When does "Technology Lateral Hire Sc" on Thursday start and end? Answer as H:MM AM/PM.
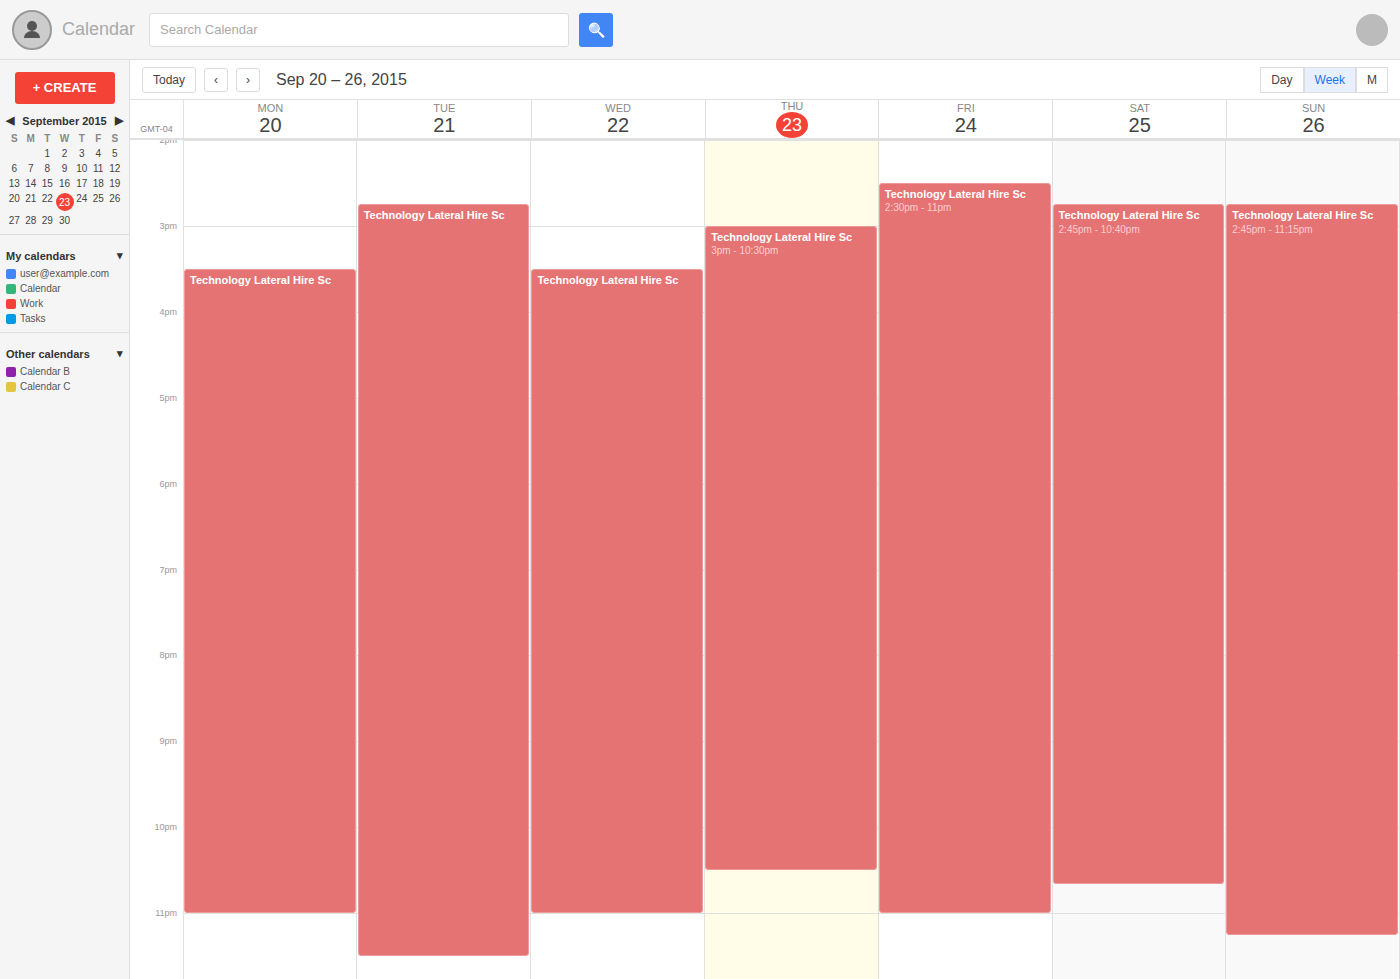
3:00 PM to 10:30 PM